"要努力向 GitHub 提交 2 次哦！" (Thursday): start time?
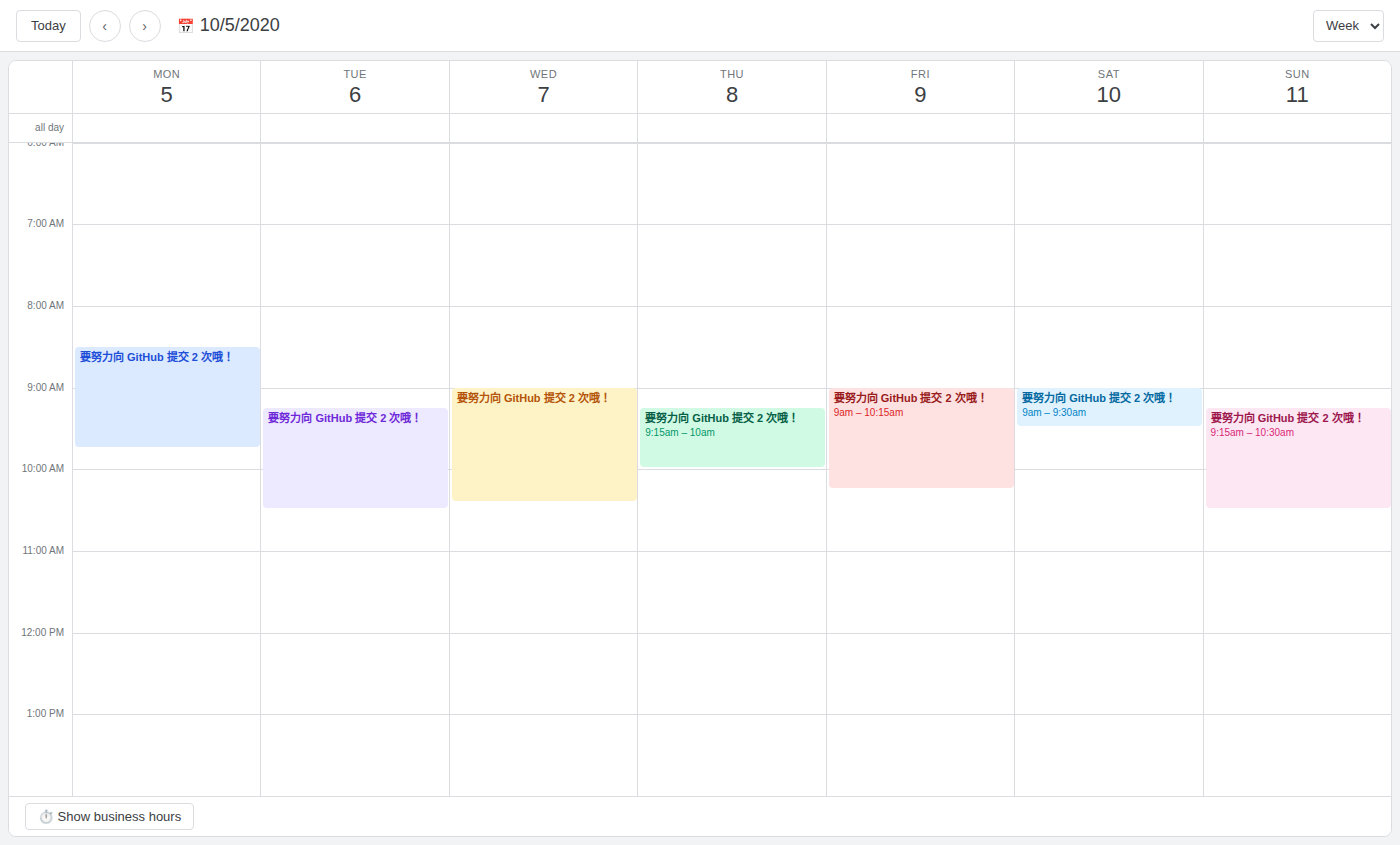
9:15 AM